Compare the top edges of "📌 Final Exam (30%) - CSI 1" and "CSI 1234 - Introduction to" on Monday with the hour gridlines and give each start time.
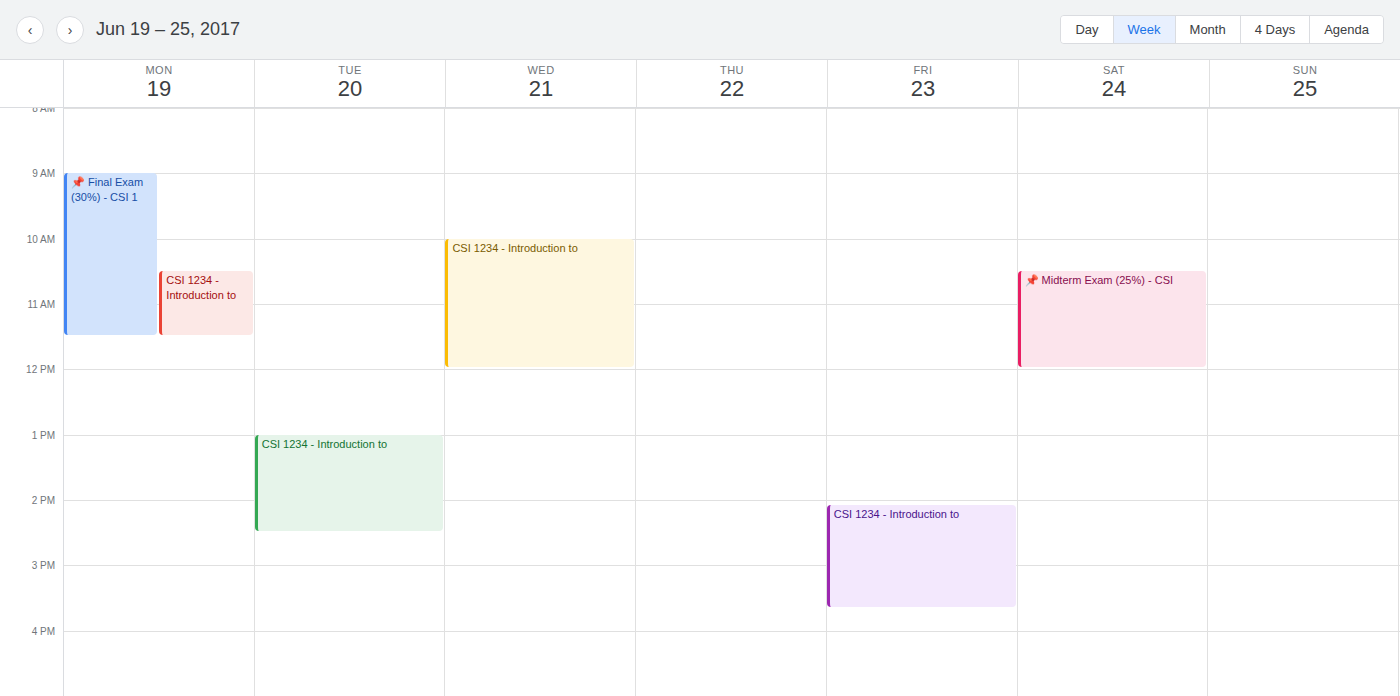
"📌 Final Exam (30%) - CSI 1": 9:00 AM, exactly on the 9 AM line. "CSI 1234 - Introduction to": 10:30 AM, halfway between the 10 AM and 11 AM lines.